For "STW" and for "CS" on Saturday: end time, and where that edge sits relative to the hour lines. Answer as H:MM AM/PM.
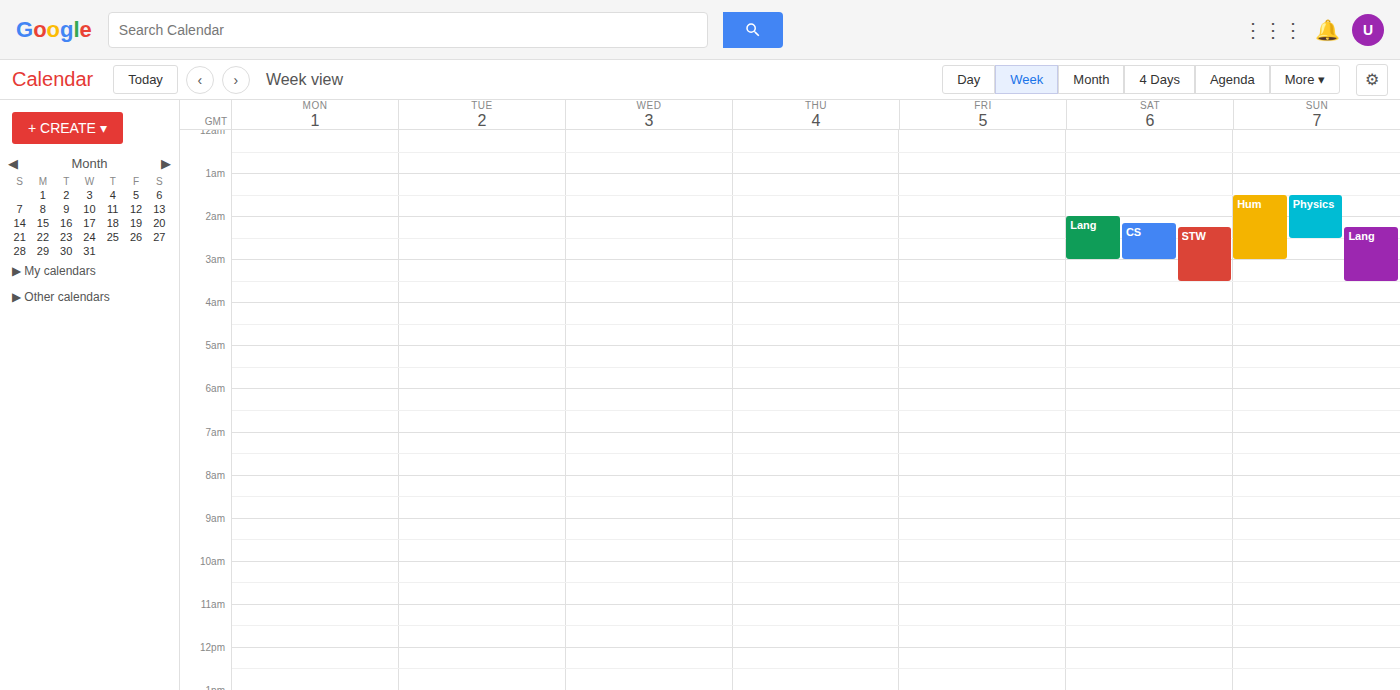
"STW": 3:30 AM, halfway between the 3 AM and 4 AM lines. "CS": 3:00 AM, exactly on the 3 AM line.